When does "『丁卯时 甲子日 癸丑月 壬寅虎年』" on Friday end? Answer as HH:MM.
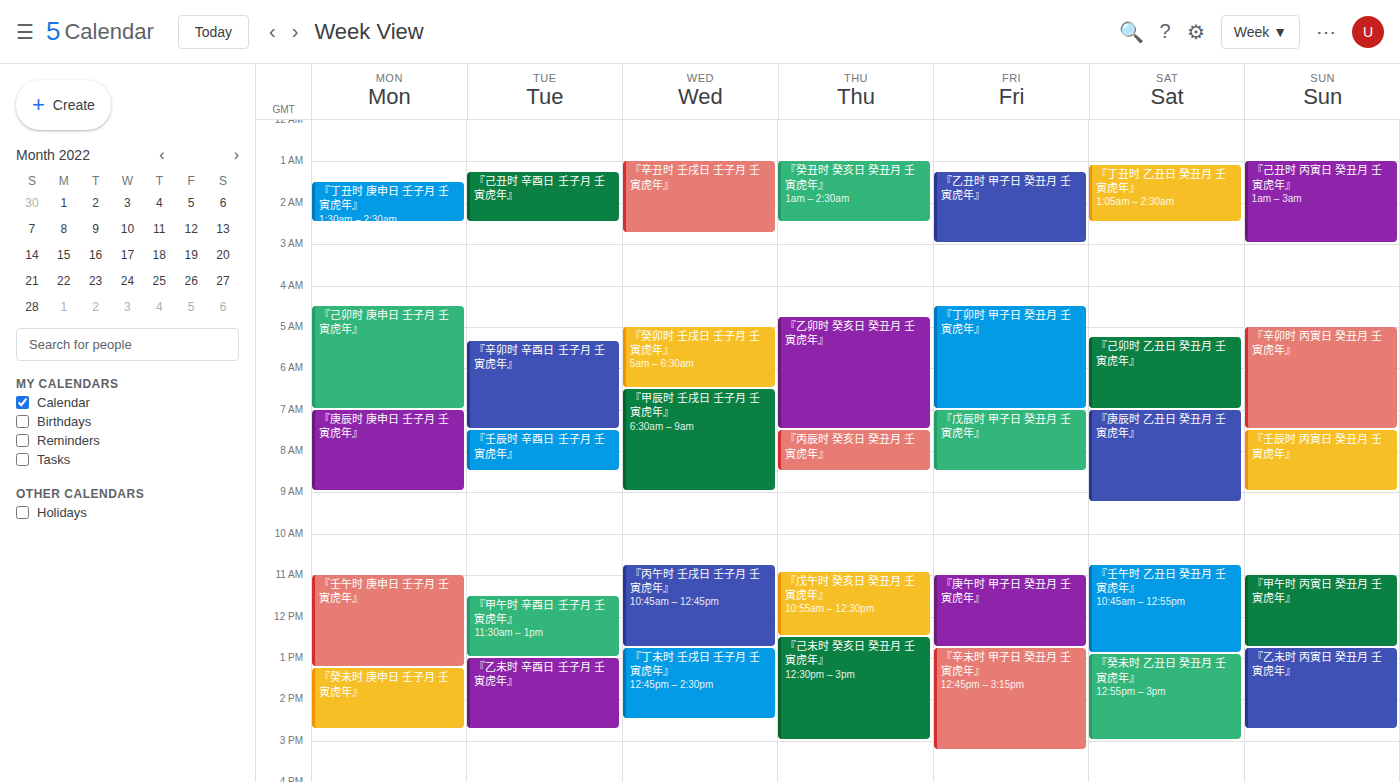
07:00